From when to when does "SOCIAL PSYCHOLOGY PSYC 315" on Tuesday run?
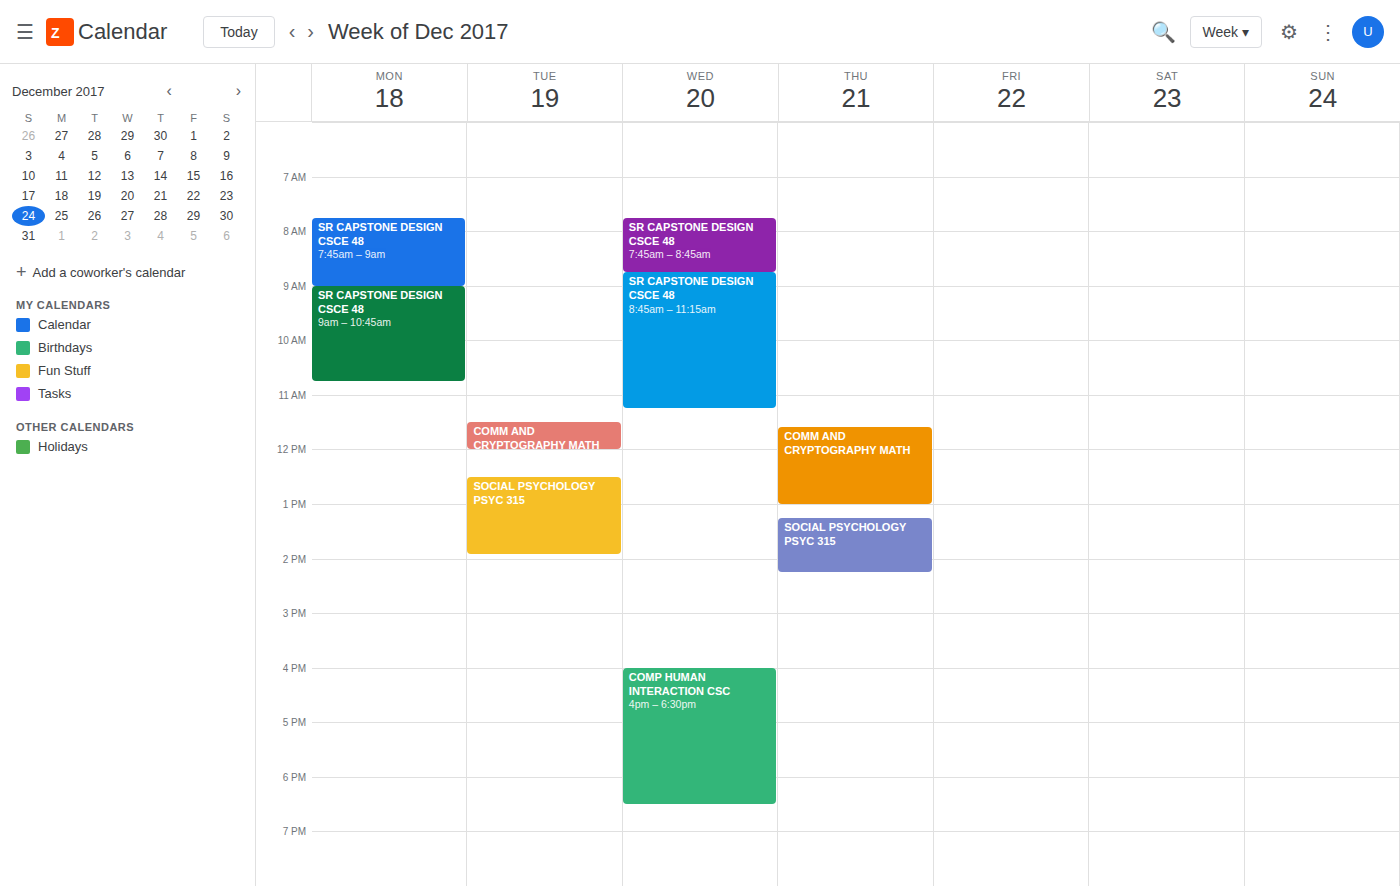
12:30 PM to 1:55 PM